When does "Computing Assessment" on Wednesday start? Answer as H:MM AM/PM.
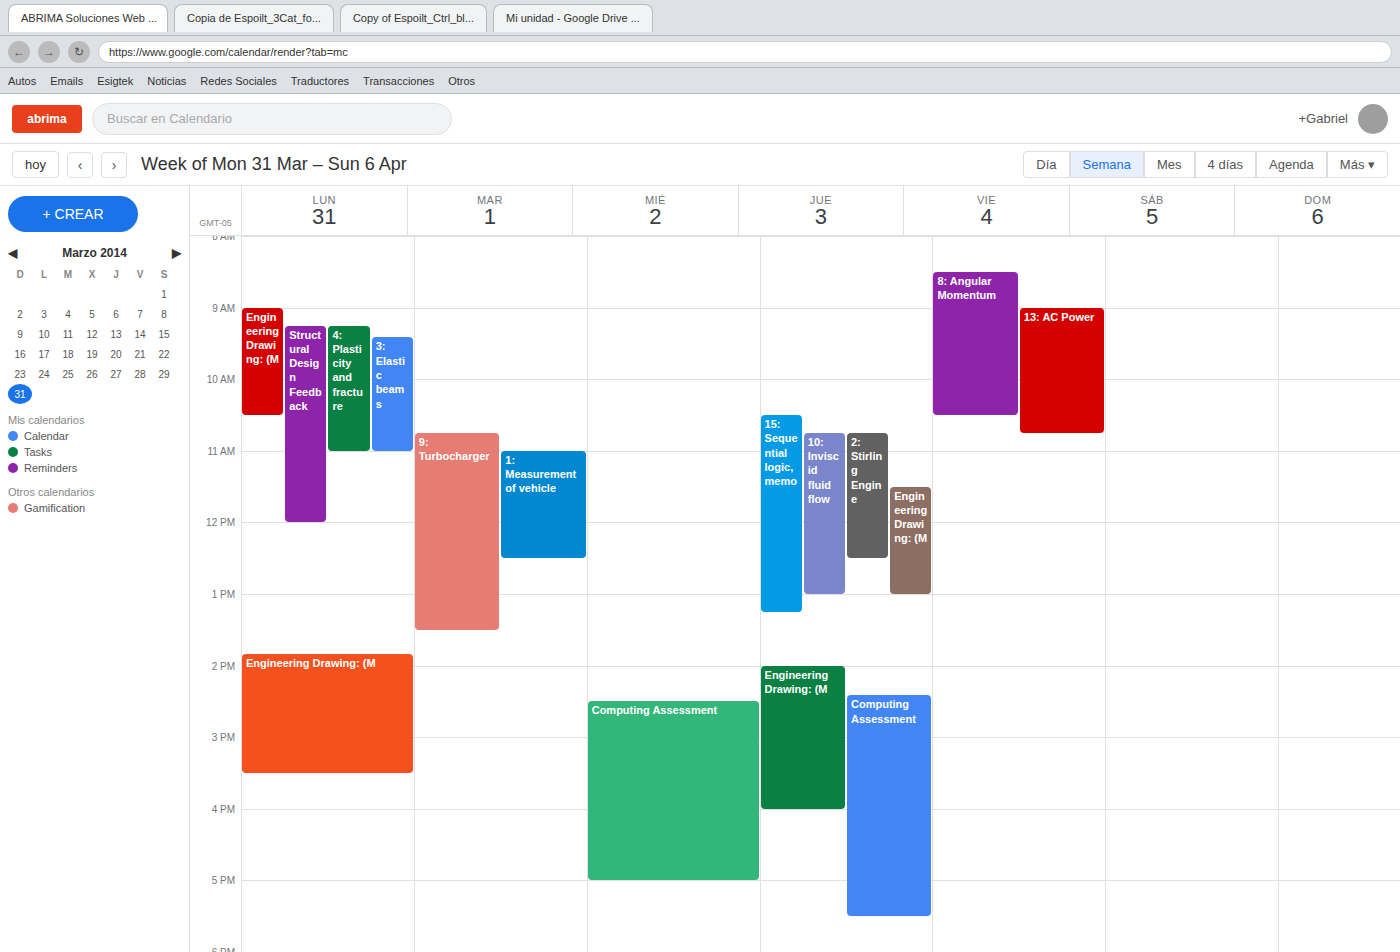
2:30 PM